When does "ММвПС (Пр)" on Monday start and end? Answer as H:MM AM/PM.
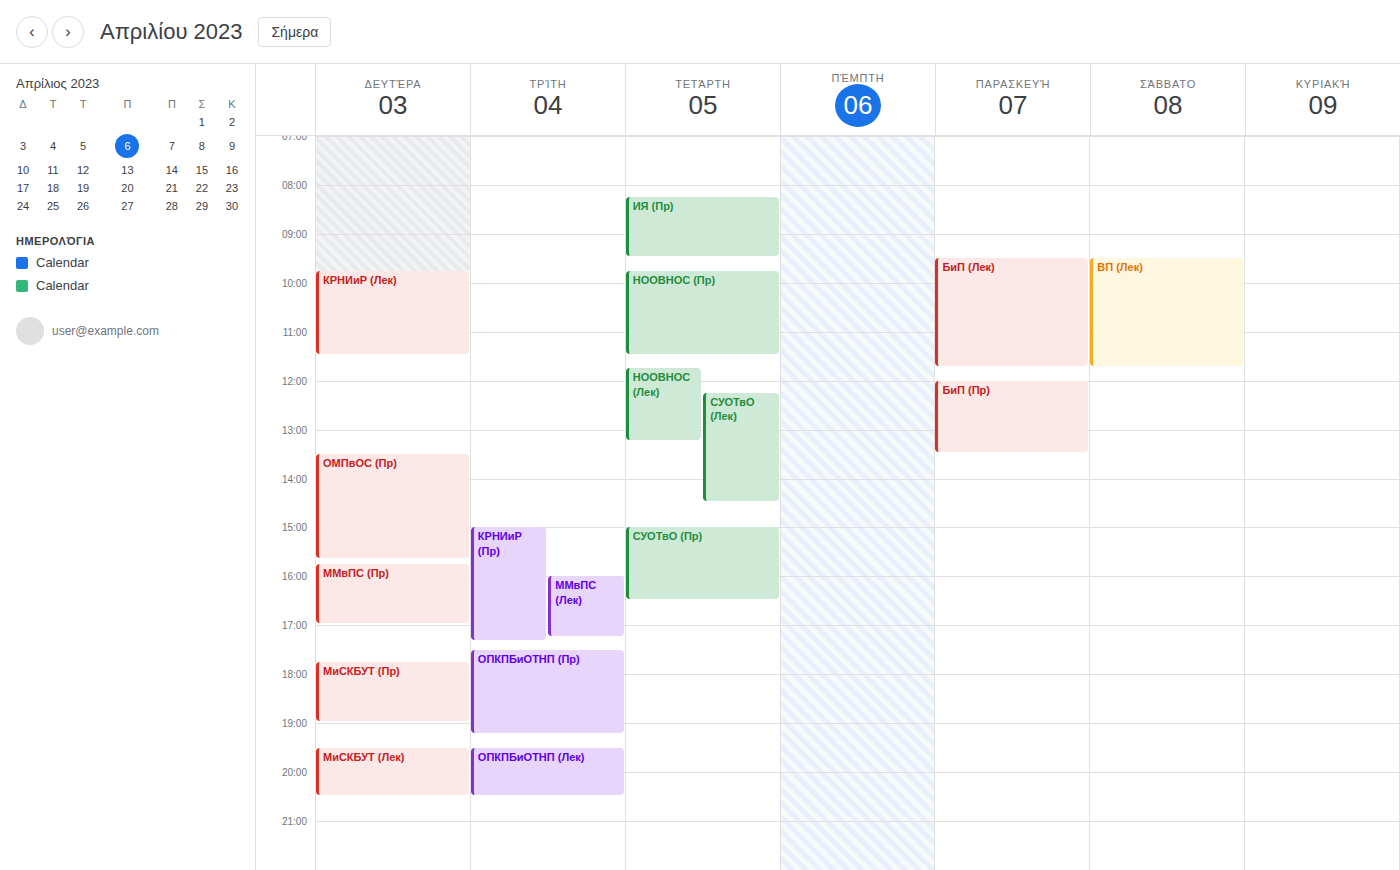
3:45 PM to 5:00 PM